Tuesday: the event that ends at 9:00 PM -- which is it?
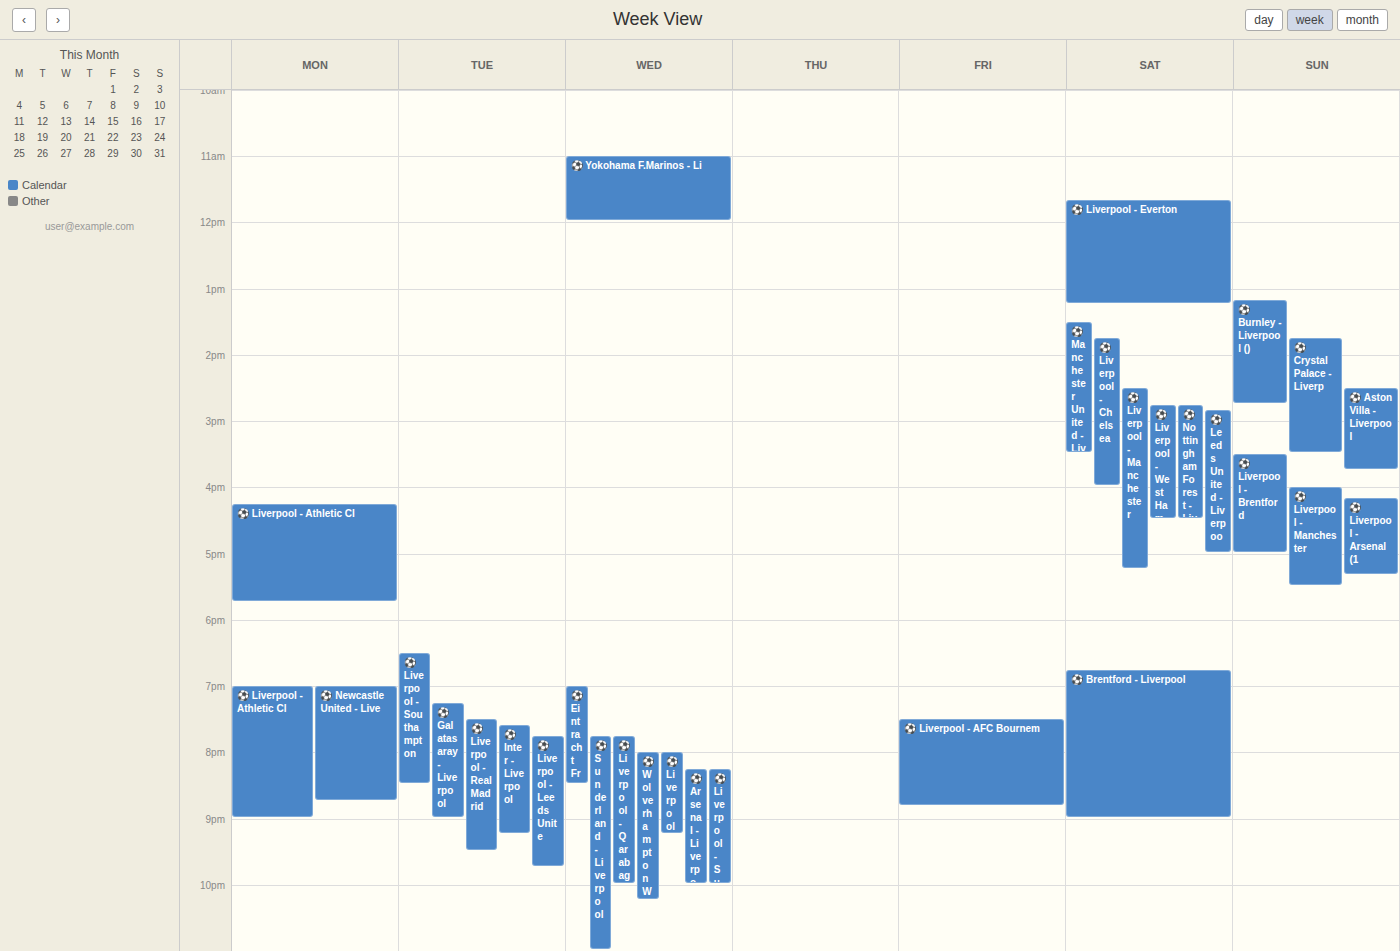
"⚽️ Galatasaray - Liverpool"